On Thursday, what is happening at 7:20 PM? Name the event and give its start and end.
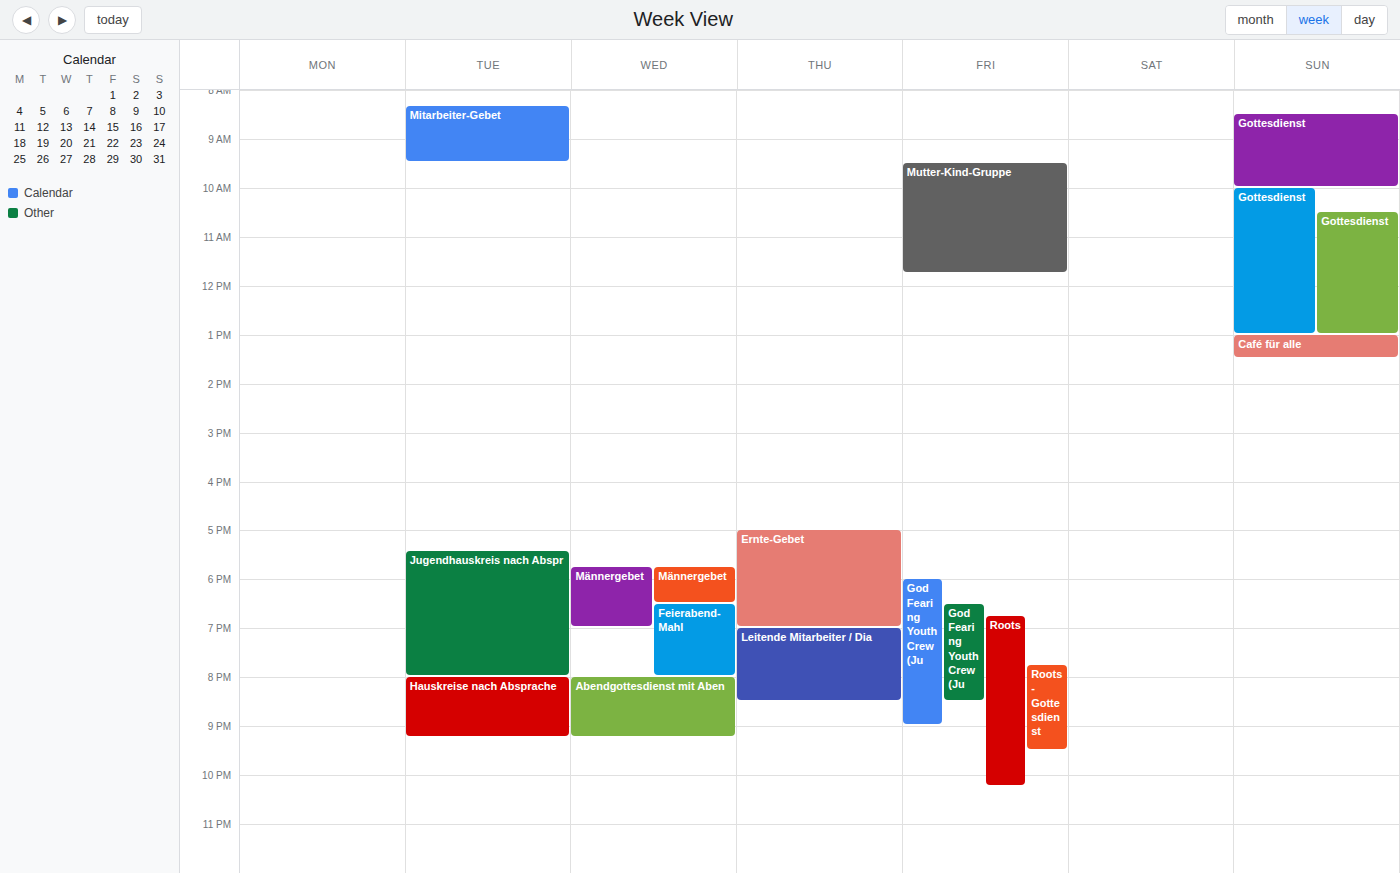
"Leitende Mitarbeiter / Dia", 7:00 PM to 8:30 PM